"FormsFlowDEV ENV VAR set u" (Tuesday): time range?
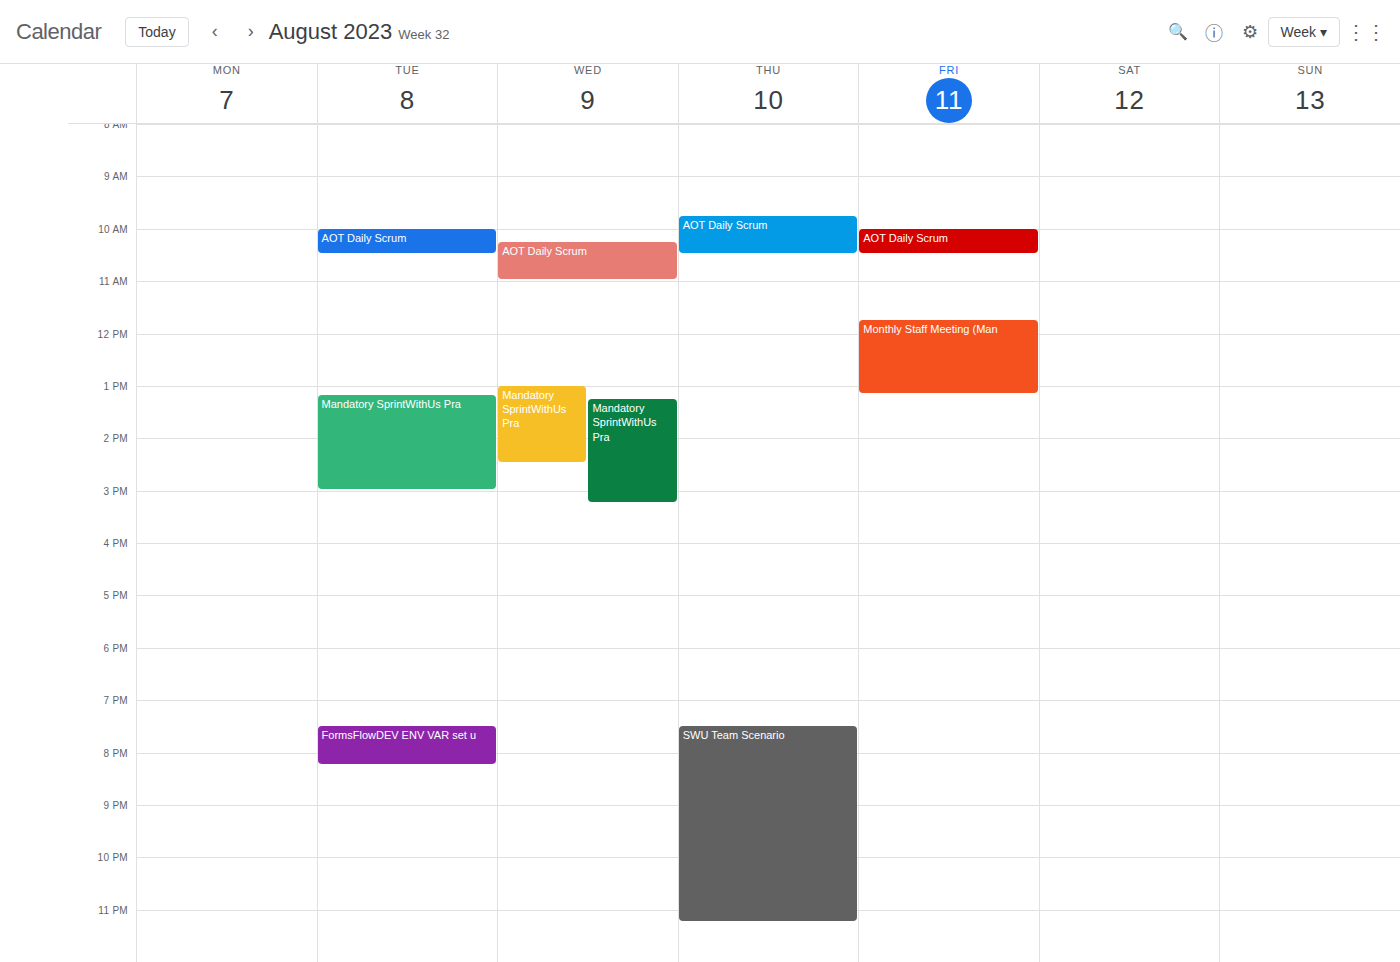
7:30 PM to 8:15 PM